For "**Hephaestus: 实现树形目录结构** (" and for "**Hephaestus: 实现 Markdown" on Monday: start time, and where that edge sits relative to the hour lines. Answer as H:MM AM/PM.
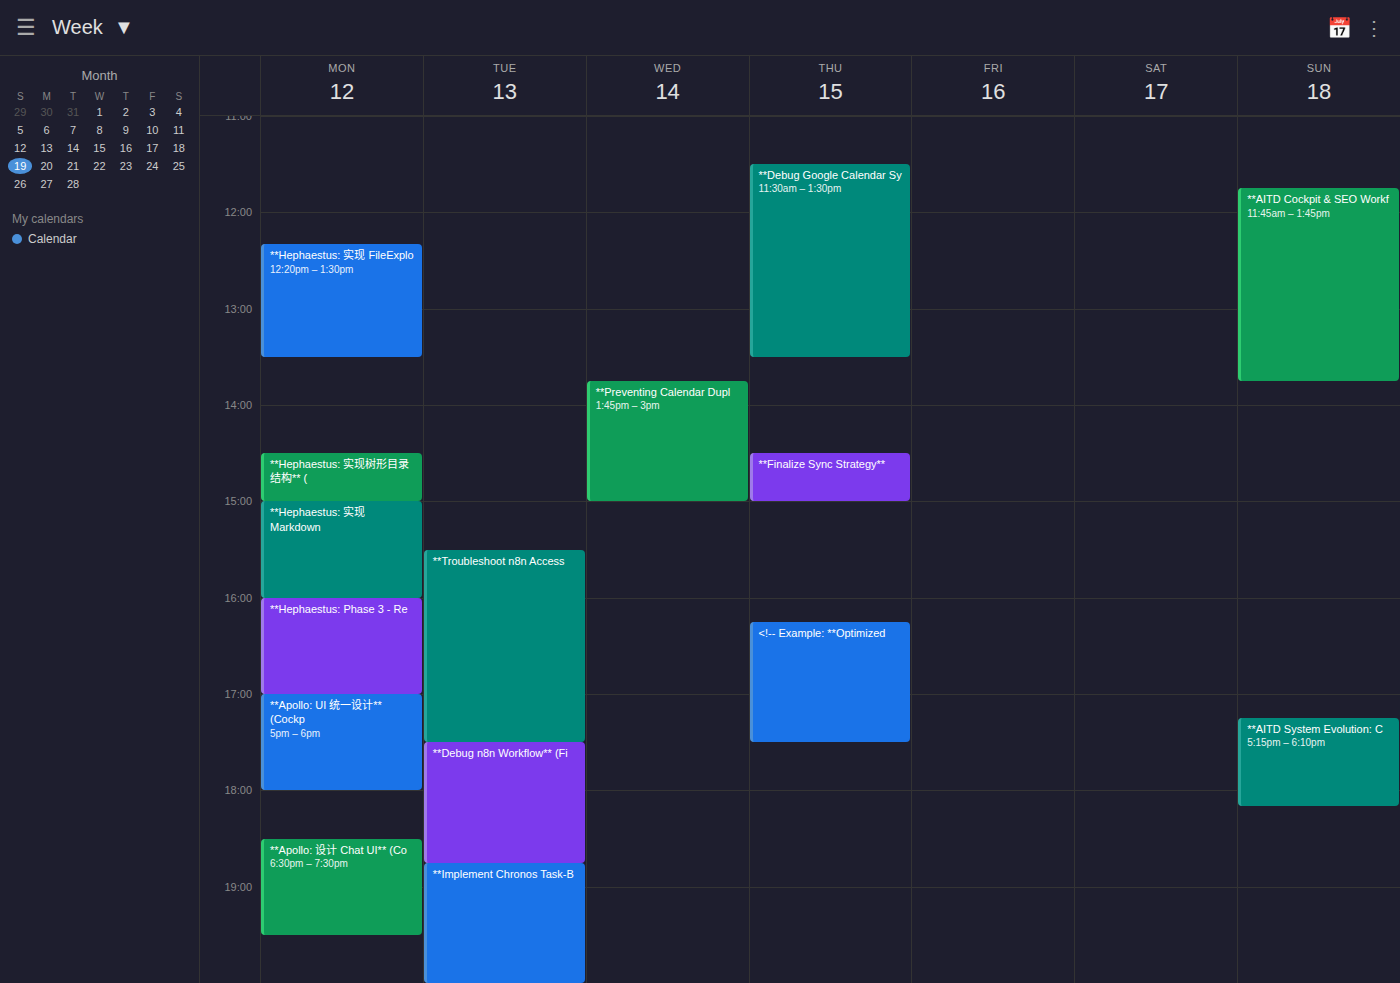
"**Hephaestus: 实现树形目录结构** (": 2:30 PM, halfway between the 2 PM and 3 PM lines. "**Hephaestus: 实现 Markdown": 3:00 PM, exactly on the 3 PM line.